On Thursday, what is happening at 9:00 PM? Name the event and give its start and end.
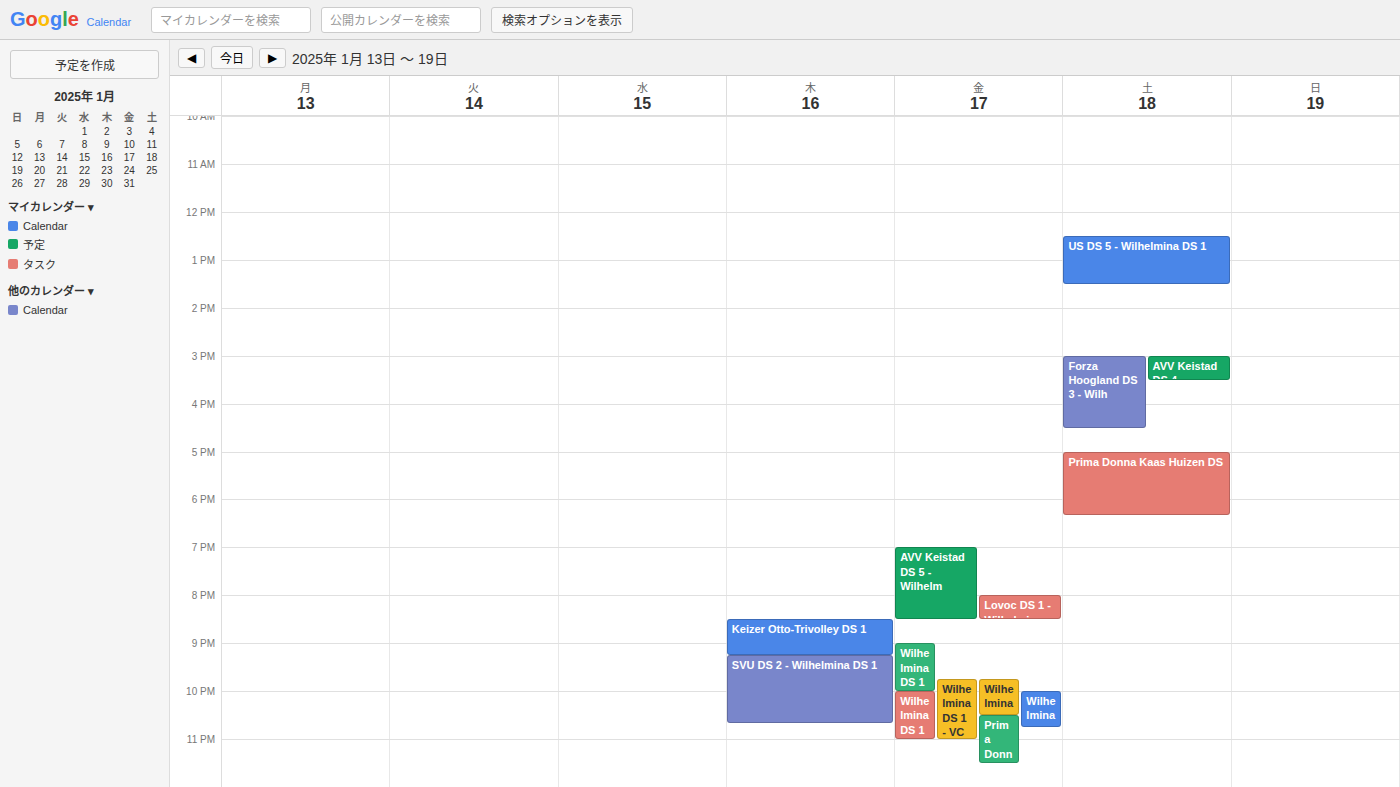
"Keizer Otto-Trivolley DS 1", 8:30 PM to 9:15 PM